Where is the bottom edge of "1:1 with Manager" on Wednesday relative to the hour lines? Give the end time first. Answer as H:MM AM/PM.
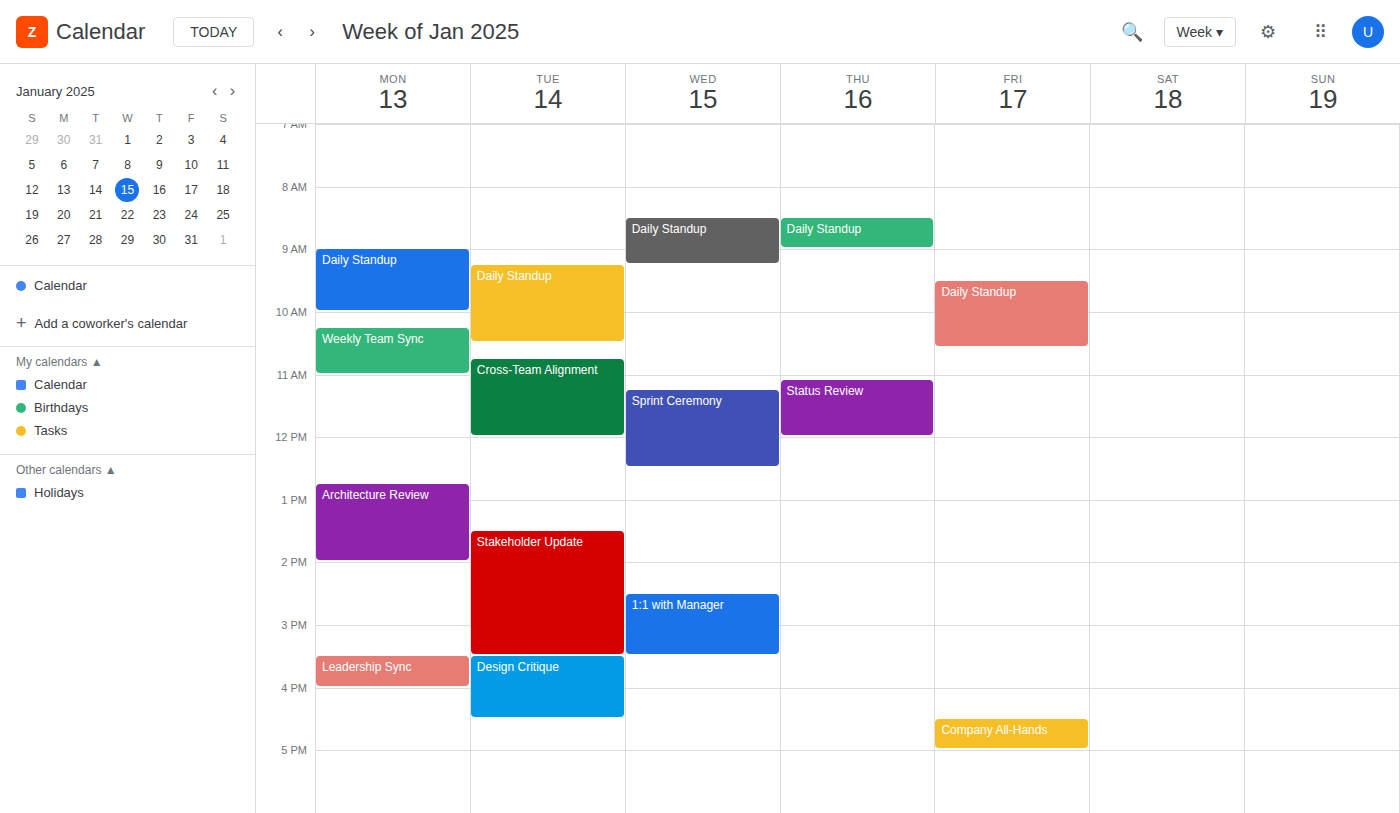
3:30 PM -- halfway between the 3 PM and 4 PM lines.